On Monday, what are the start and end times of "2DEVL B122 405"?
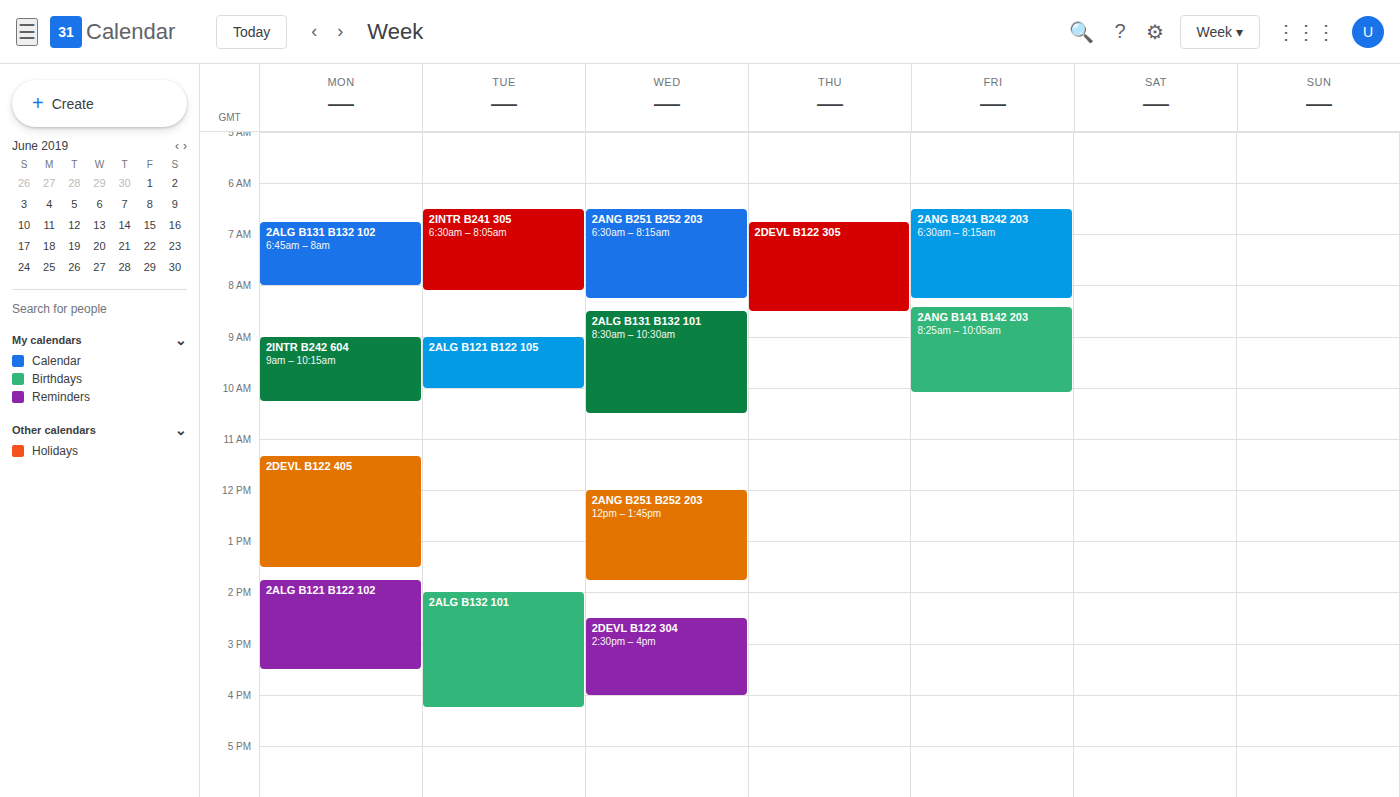
11:20 to 13:30